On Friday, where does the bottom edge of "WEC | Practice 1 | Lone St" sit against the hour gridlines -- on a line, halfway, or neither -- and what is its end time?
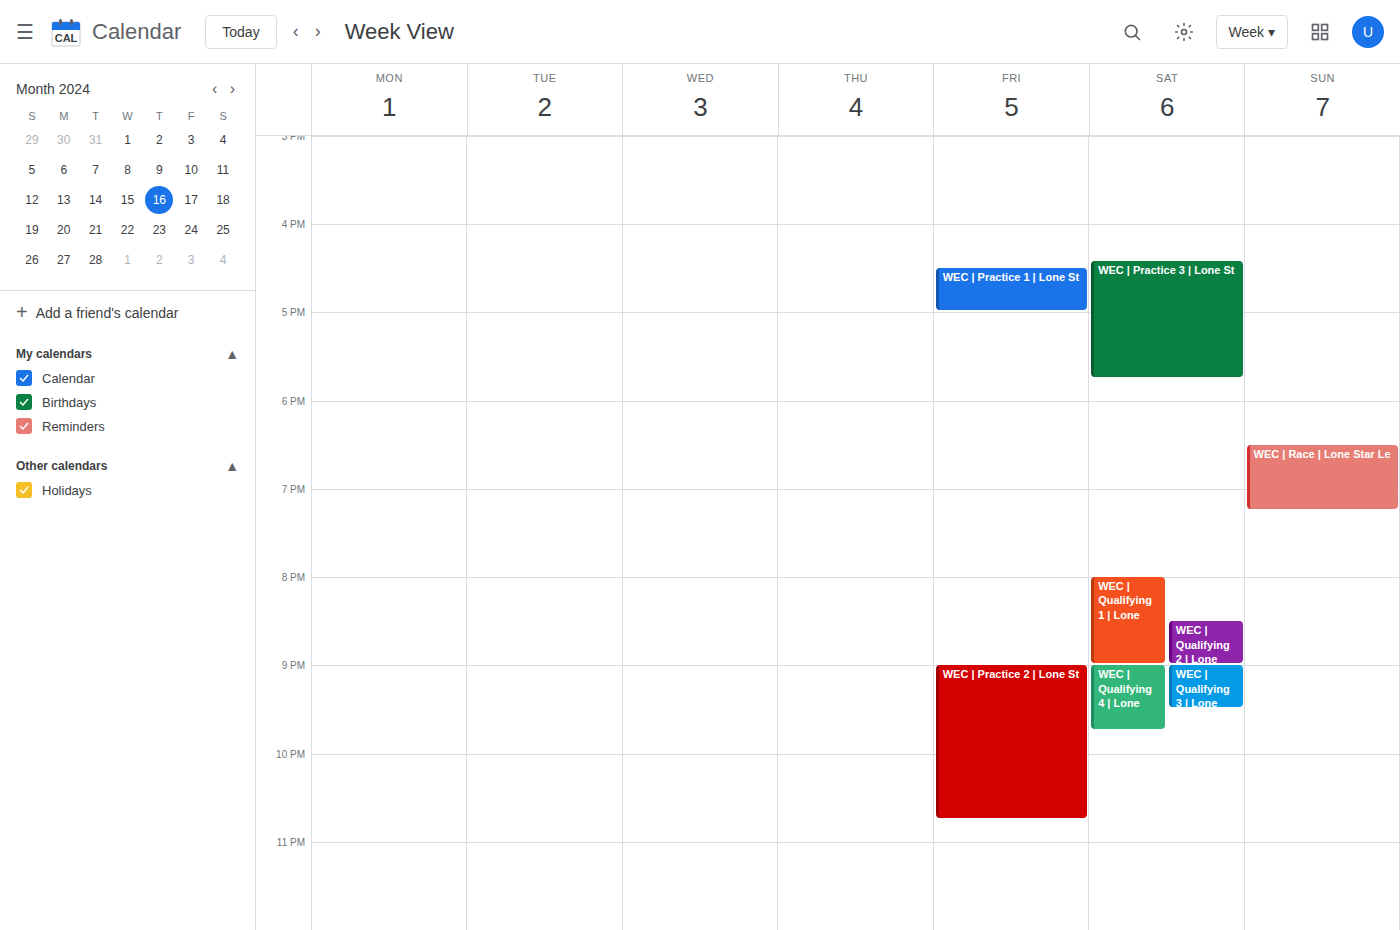
5:00 PM -- exactly on the 5 PM line.